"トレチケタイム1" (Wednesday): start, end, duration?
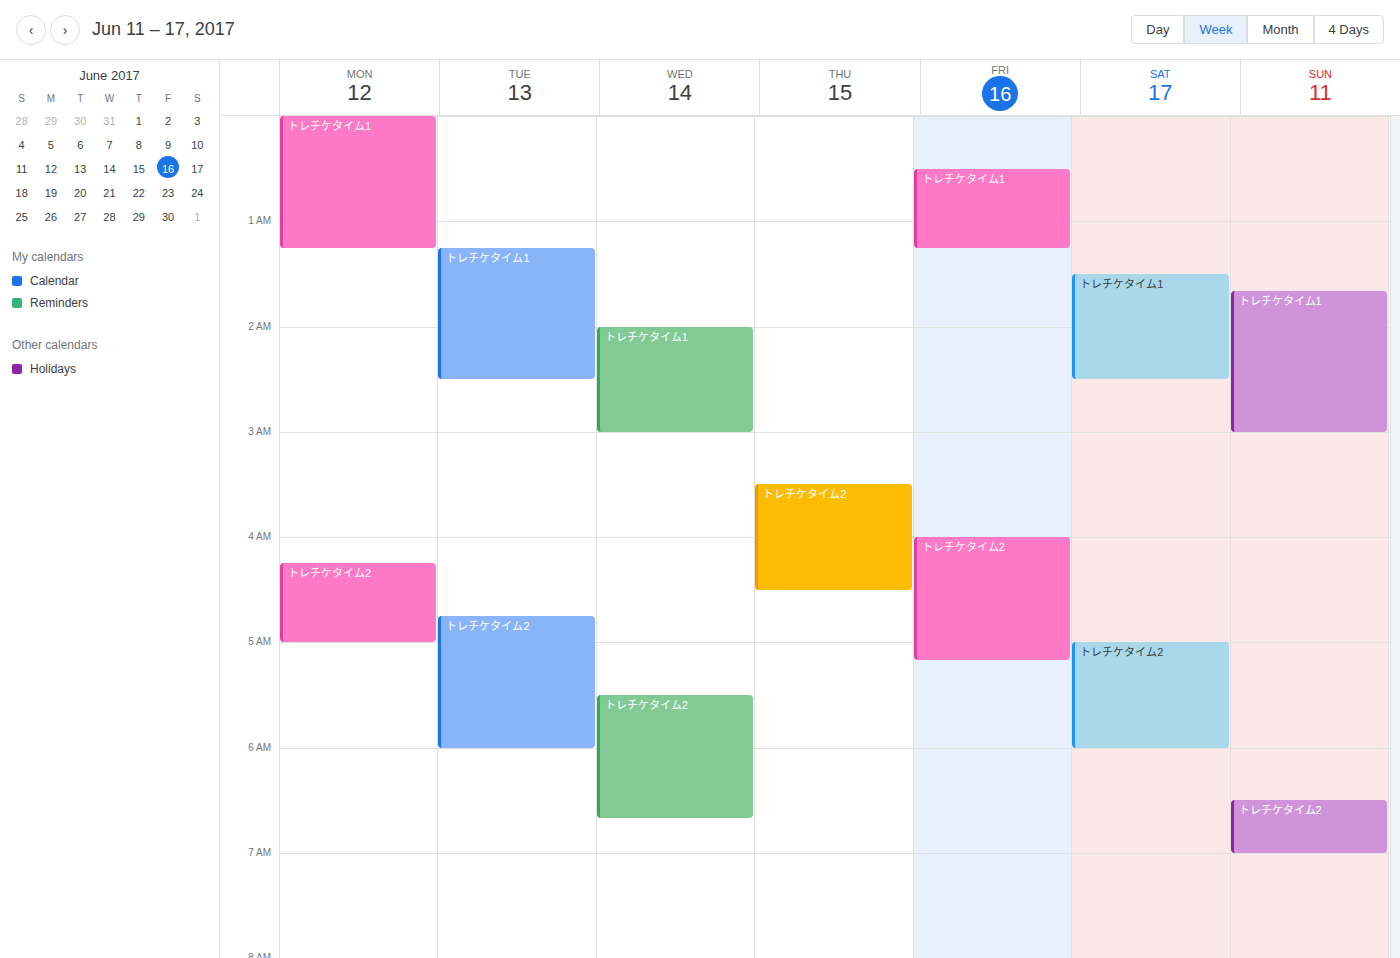
2:00 AM to 3:00 AM, 1 hour